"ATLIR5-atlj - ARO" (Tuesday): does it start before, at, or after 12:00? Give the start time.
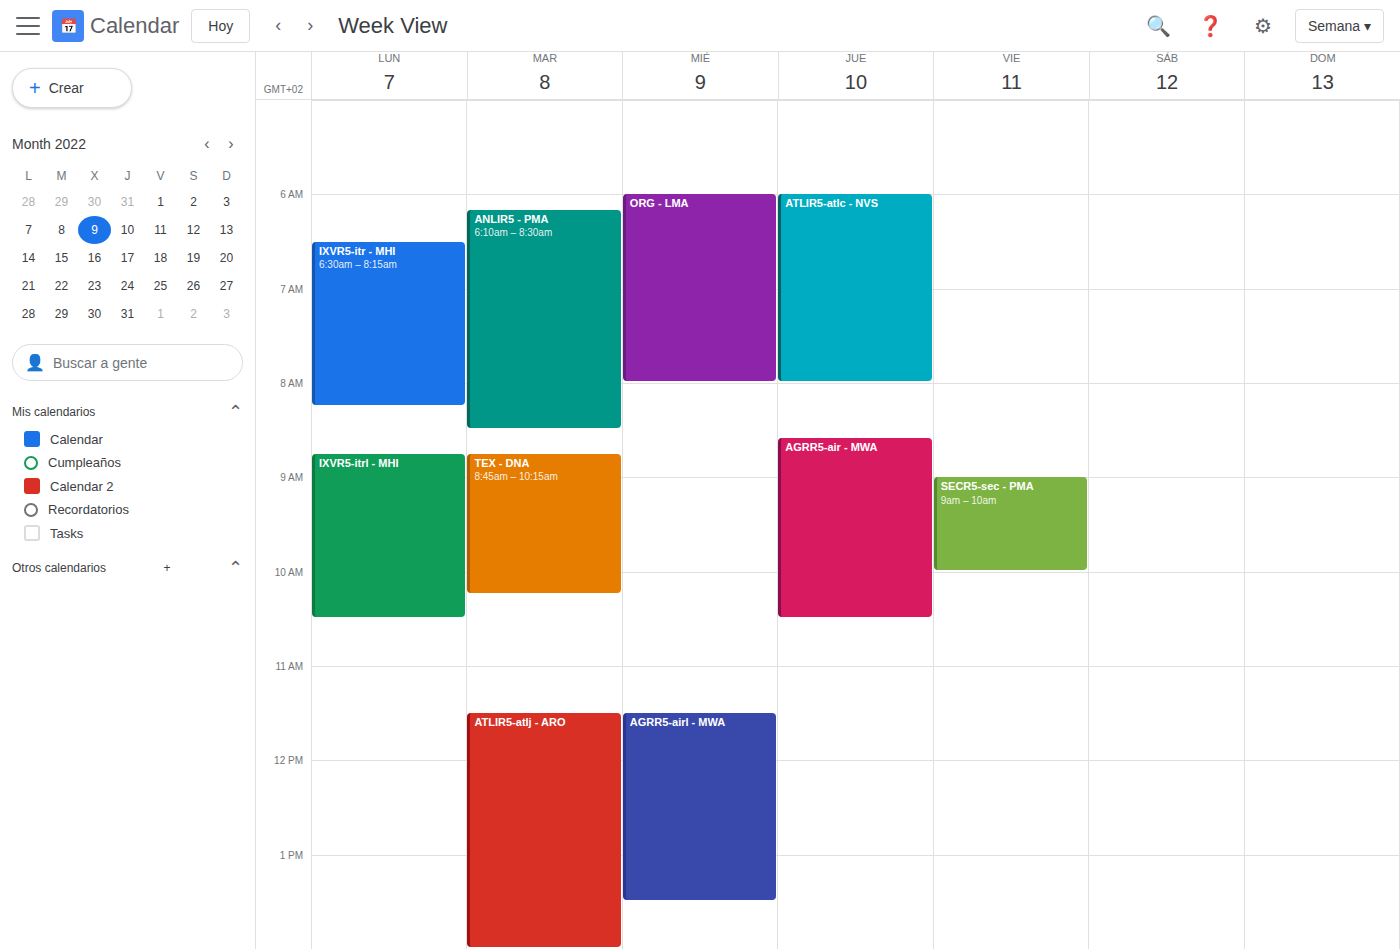
11:30 -- before 12:00, 30 minutes above the 12:00 line.